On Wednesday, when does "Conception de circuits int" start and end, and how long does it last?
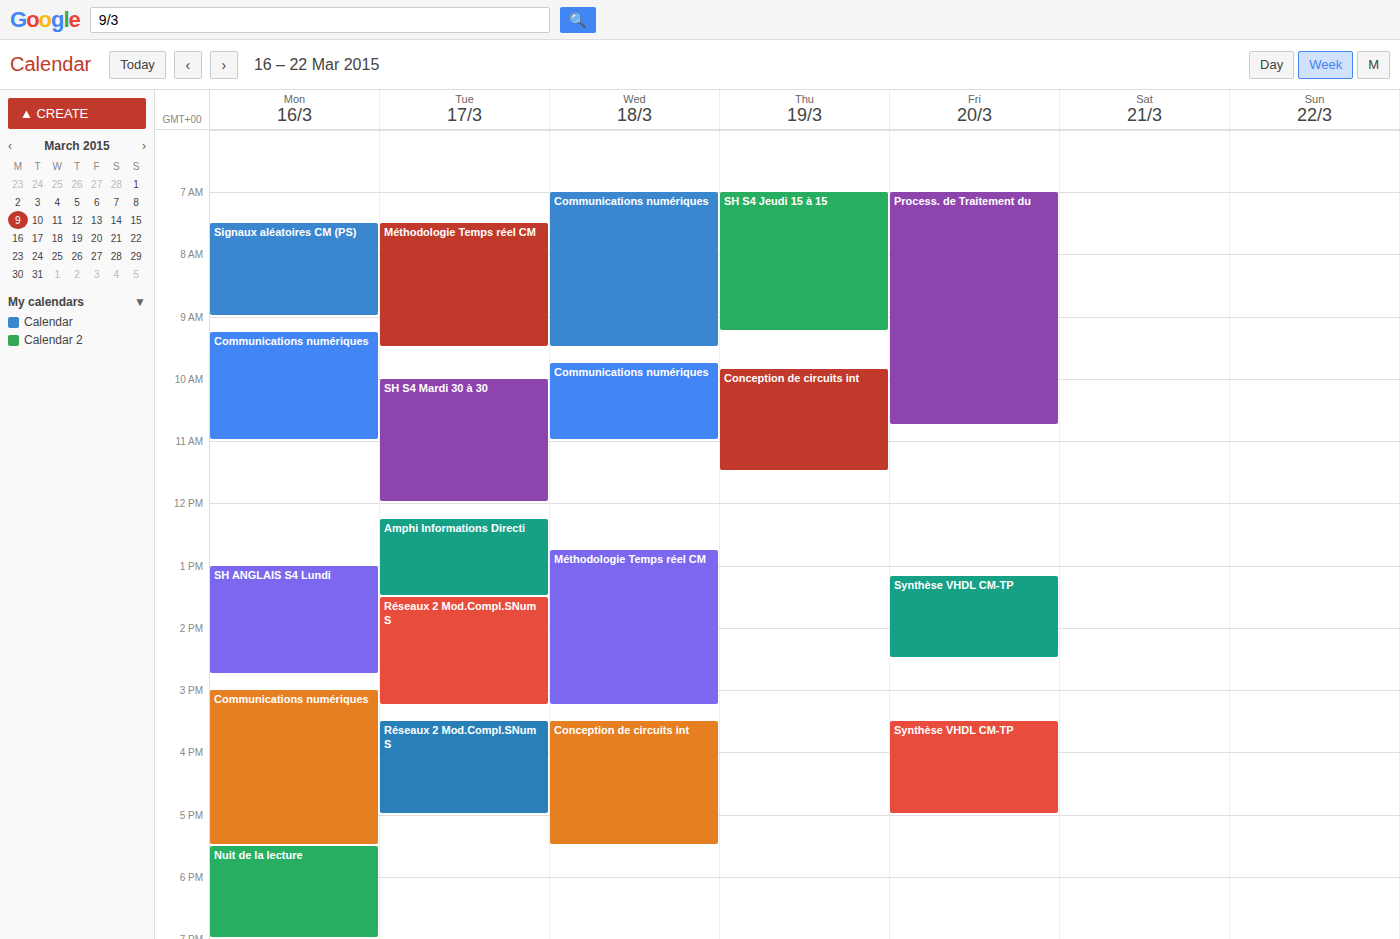
15:30 to 17:30, 2 hours